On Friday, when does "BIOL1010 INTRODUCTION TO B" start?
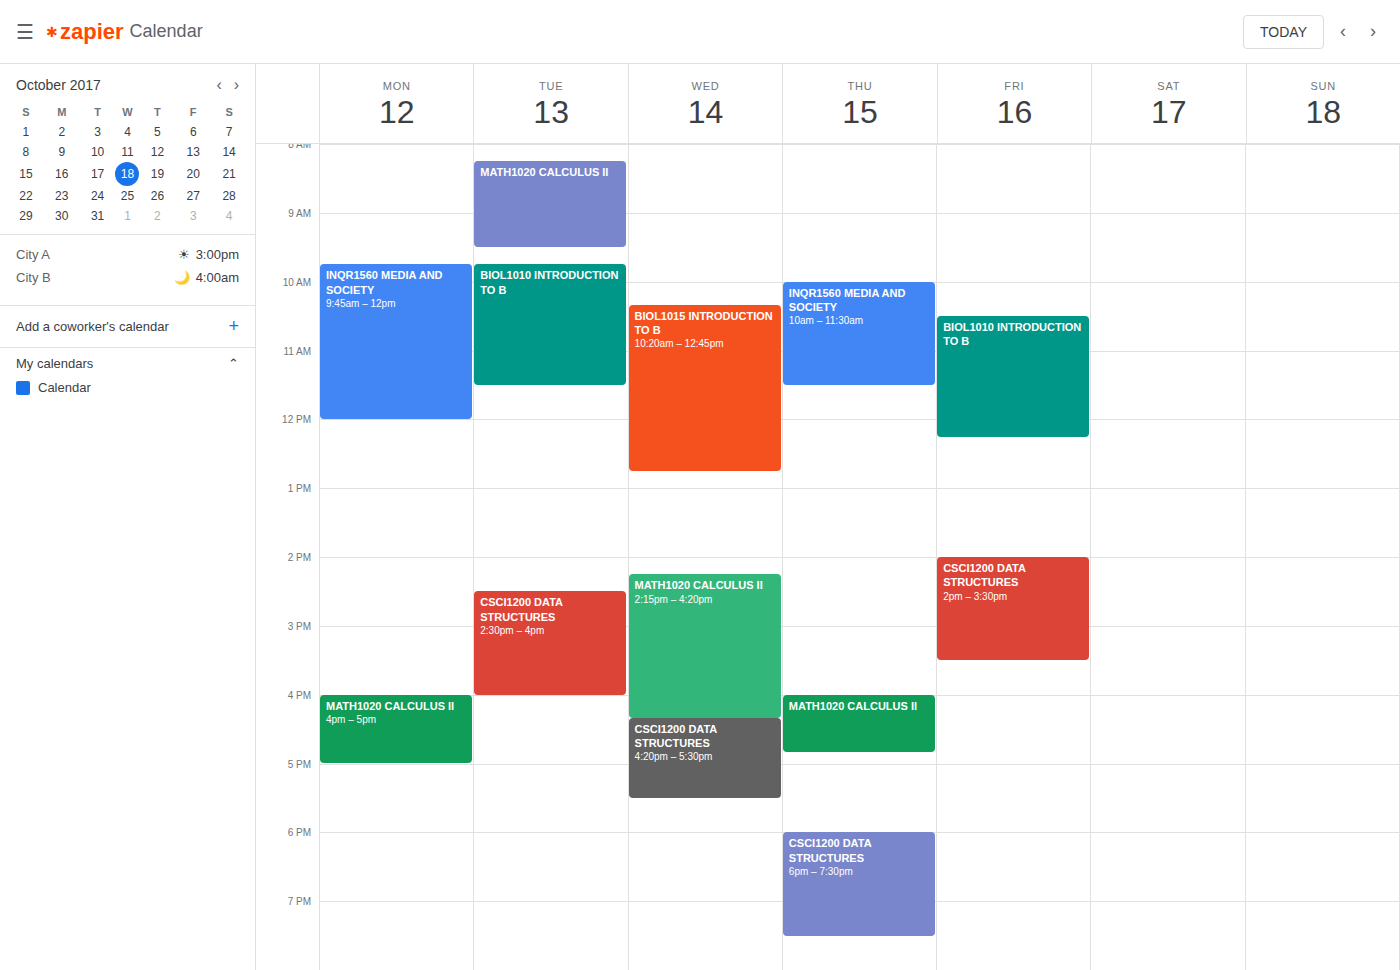
10:30 AM